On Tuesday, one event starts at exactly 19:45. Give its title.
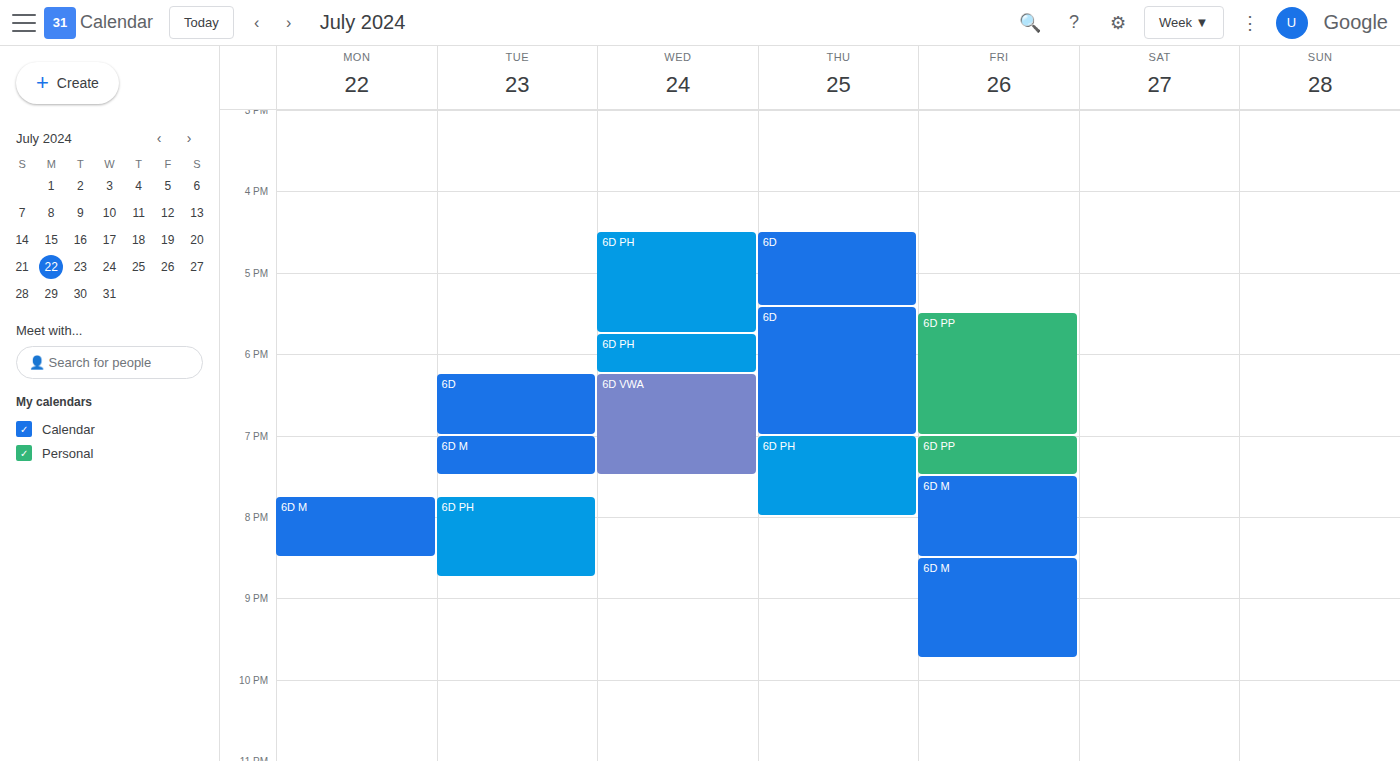
"6D PH"